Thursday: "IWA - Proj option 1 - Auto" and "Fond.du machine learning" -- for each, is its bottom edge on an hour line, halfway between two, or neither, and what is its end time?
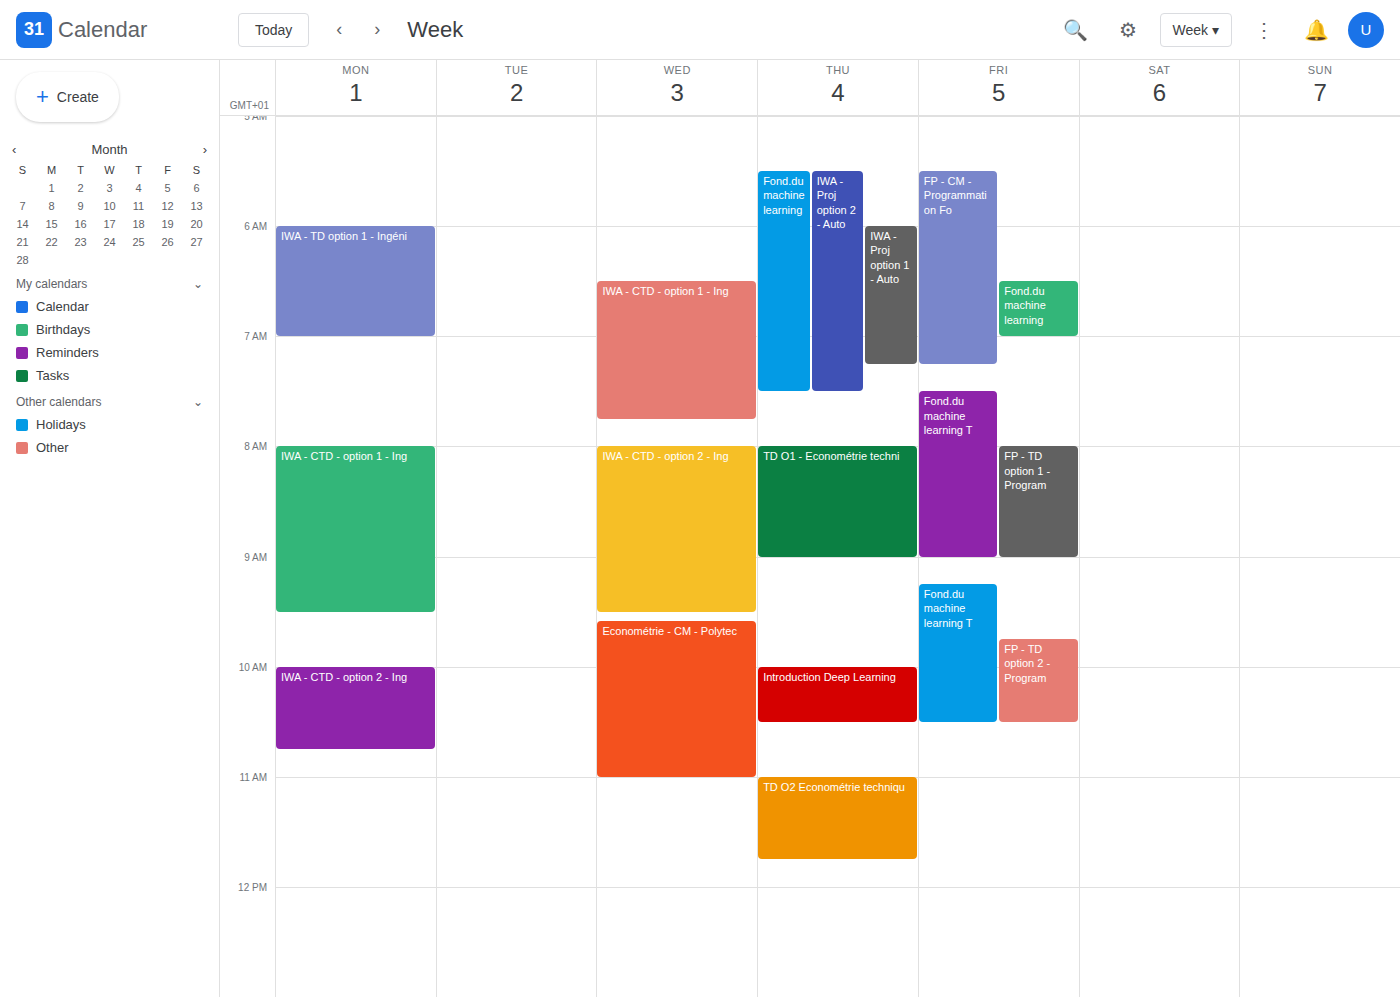
"IWA - Proj option 1 - Auto": 7:15 AM, neither: a quarter of the way from the 7 AM line to the 8 AM line. "Fond.du machine learning": 7:30 AM, halfway between the 7 AM and 8 AM lines.